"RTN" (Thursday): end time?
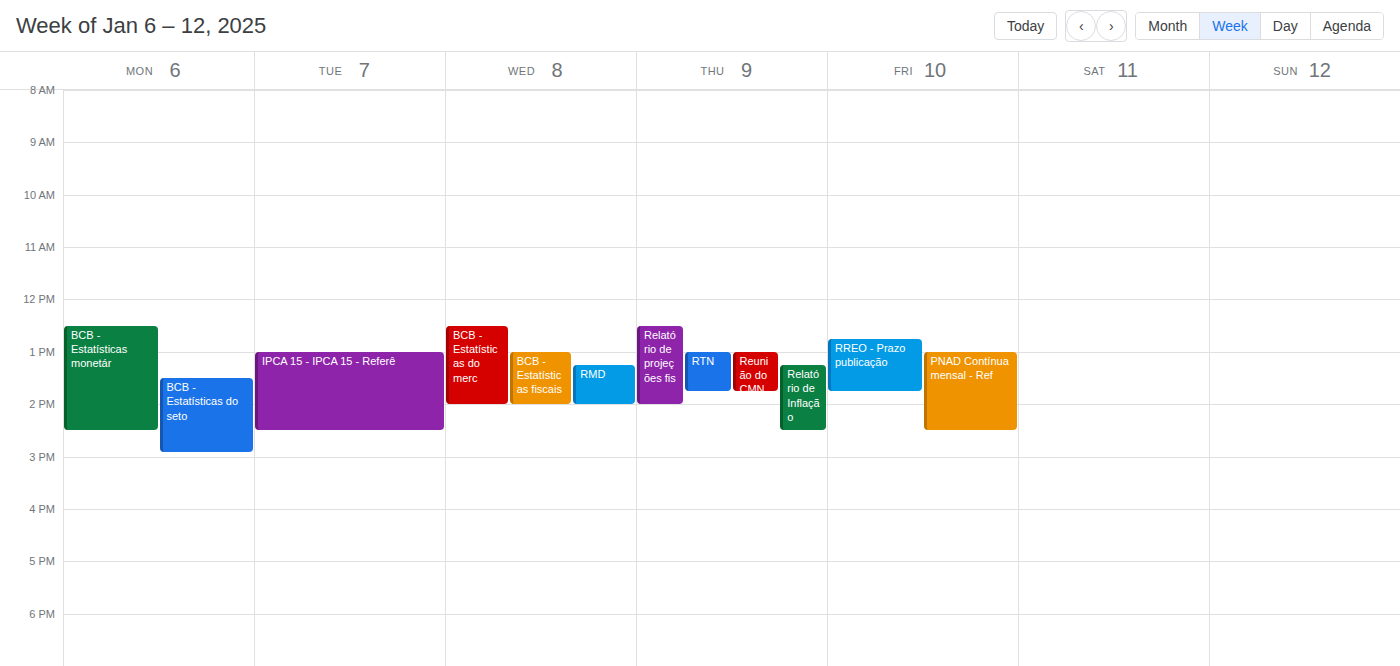
1:45 PM